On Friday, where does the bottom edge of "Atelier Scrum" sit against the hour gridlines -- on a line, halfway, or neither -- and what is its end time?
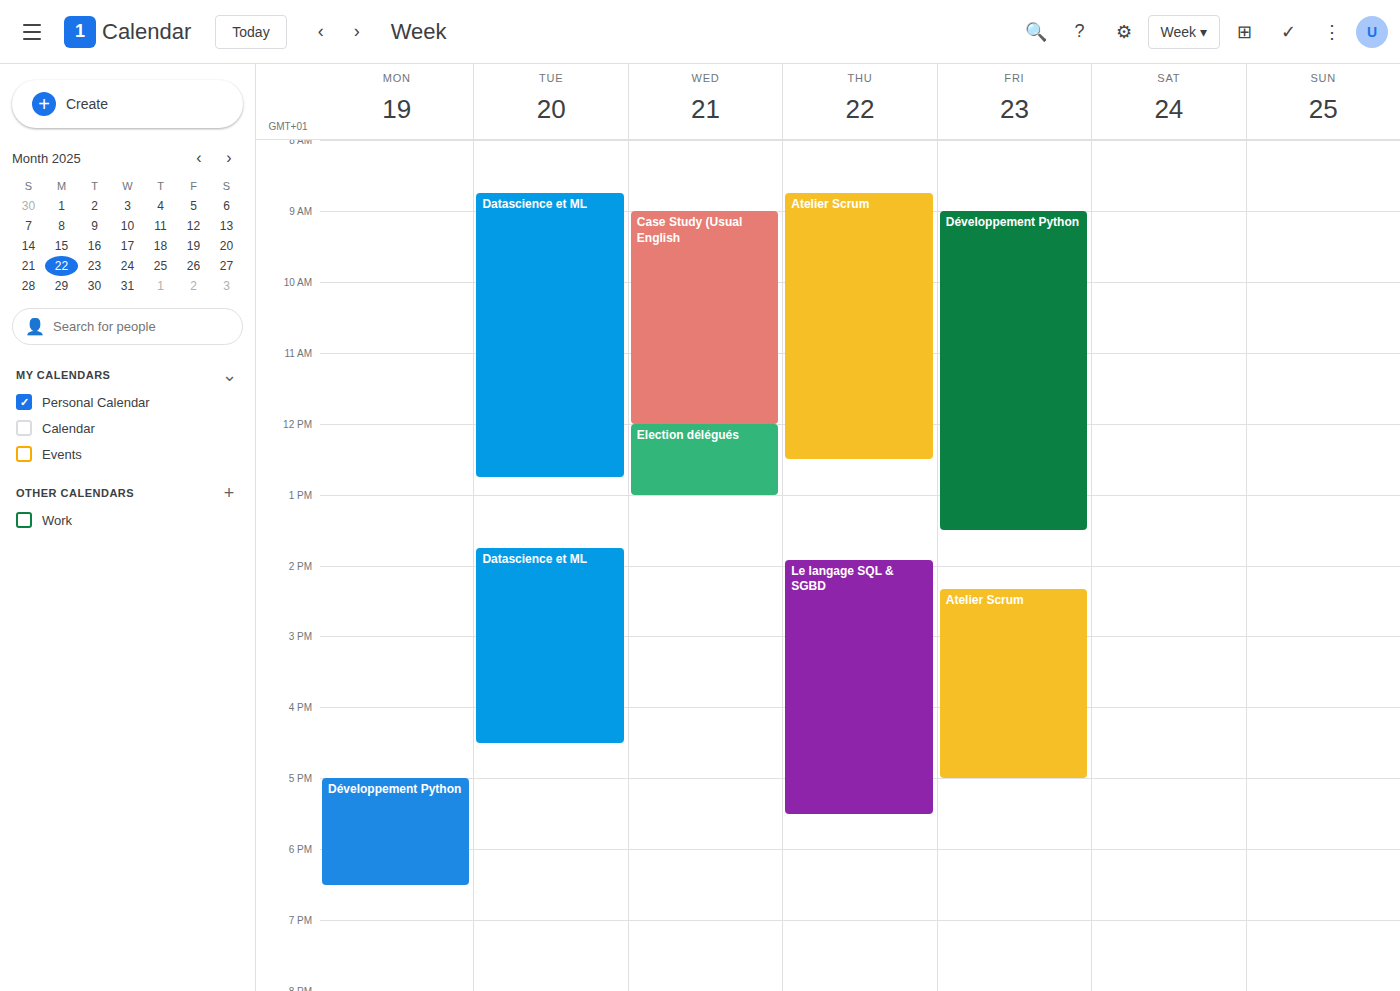
5:00 PM -- exactly on the 5 PM line.